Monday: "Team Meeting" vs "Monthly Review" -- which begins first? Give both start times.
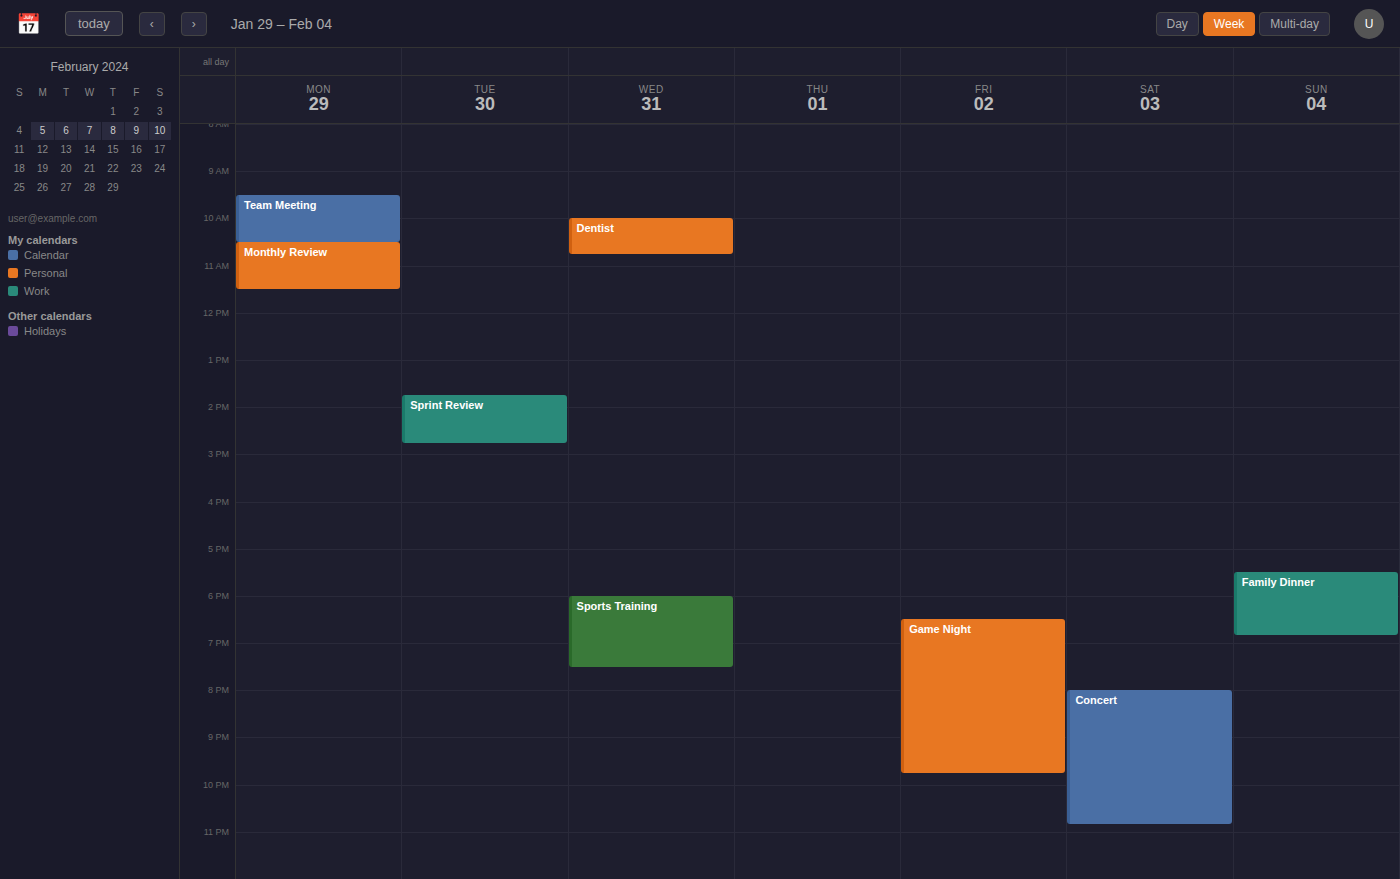
"Team Meeting" 9:30 AM; "Monthly Review" 10:30 AM.